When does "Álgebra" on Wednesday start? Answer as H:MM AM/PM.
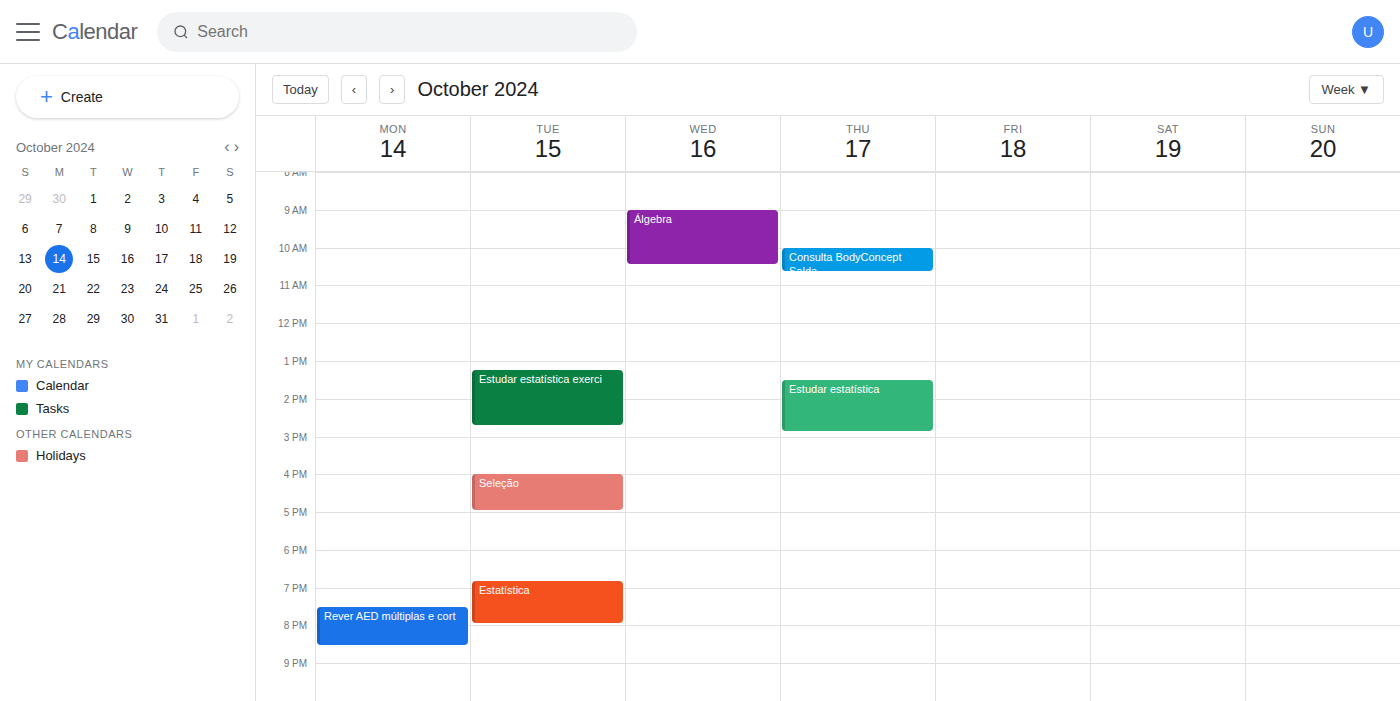
9:00 AM